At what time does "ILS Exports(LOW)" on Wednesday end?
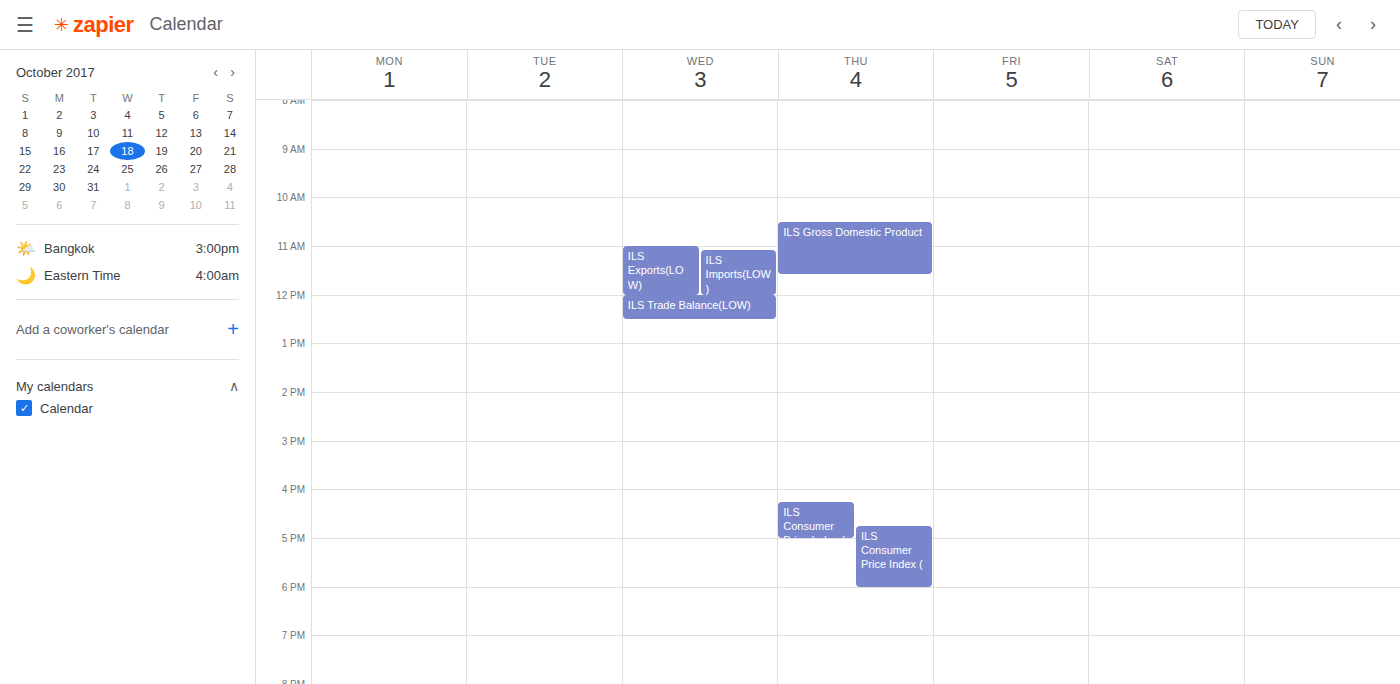
12:00 PM